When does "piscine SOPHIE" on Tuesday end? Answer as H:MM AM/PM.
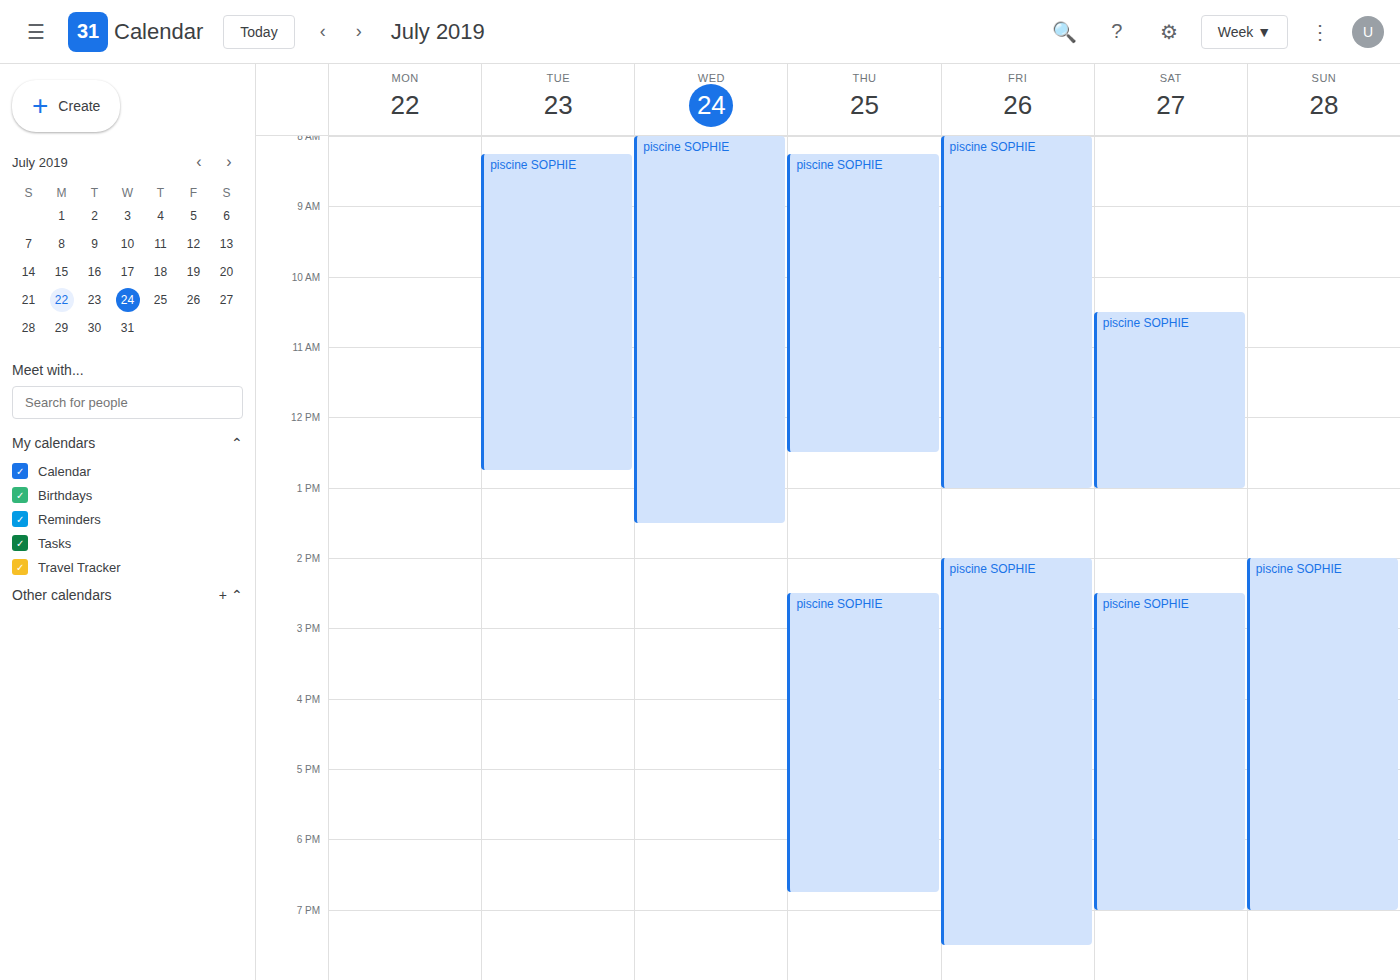
12:45 PM